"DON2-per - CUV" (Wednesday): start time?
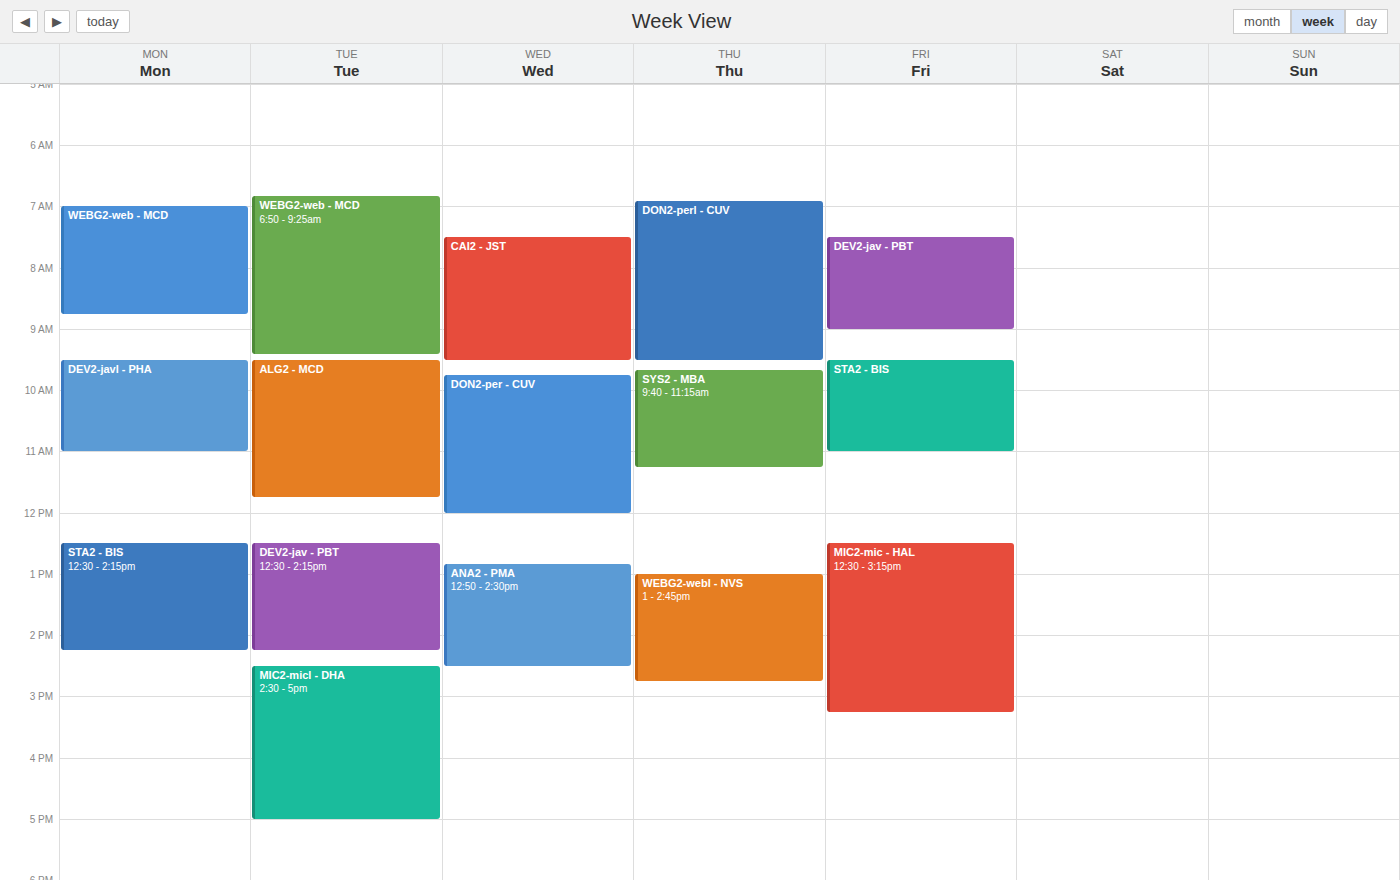
9:45 AM